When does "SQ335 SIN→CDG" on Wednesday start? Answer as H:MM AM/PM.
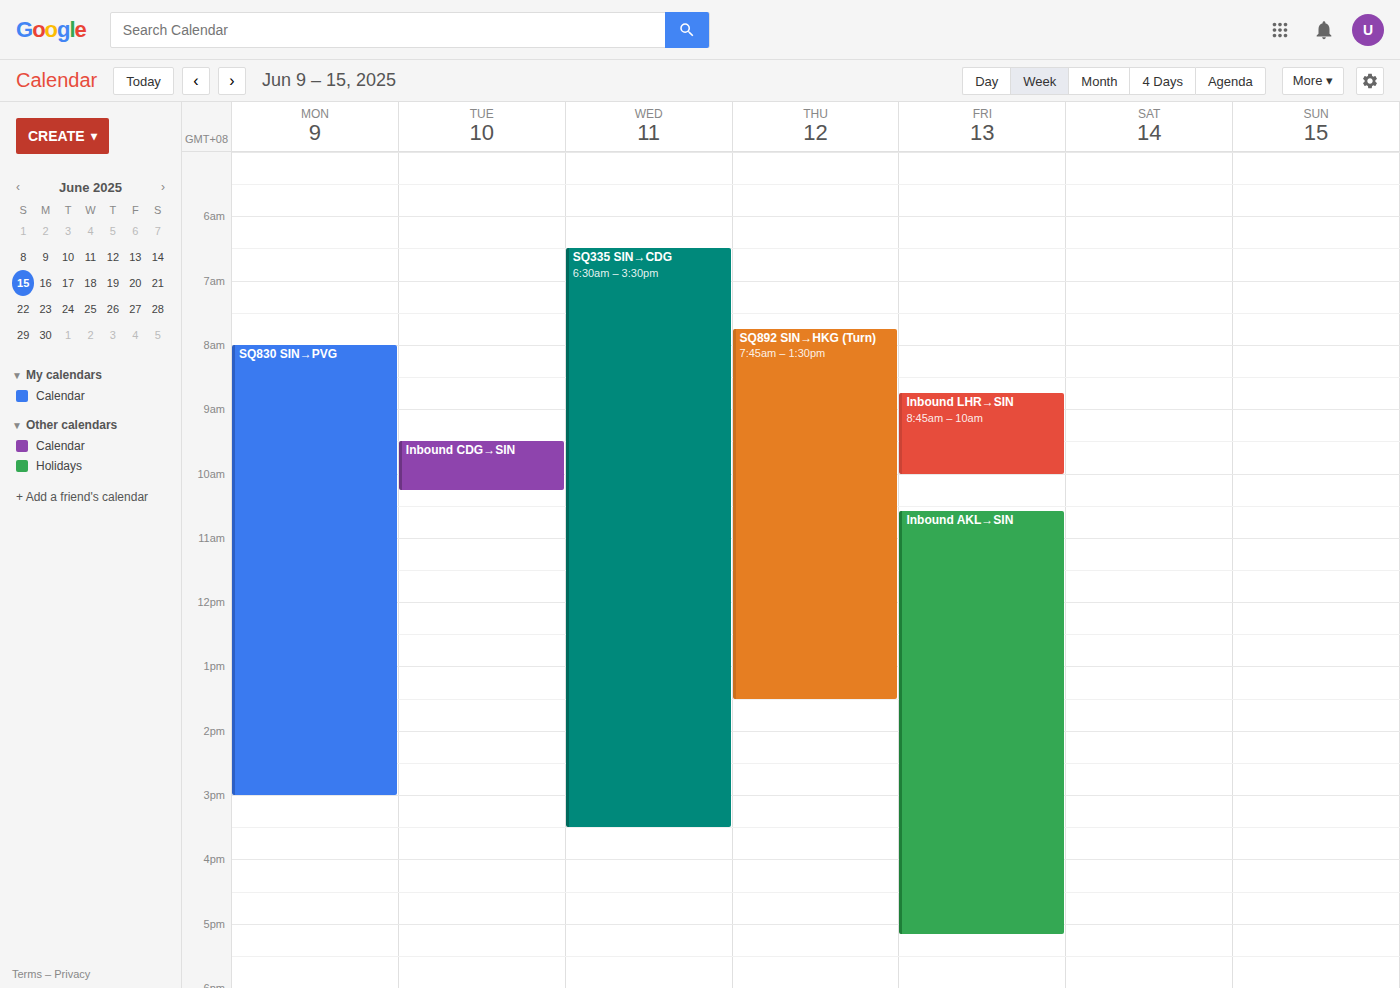
6:30 AM